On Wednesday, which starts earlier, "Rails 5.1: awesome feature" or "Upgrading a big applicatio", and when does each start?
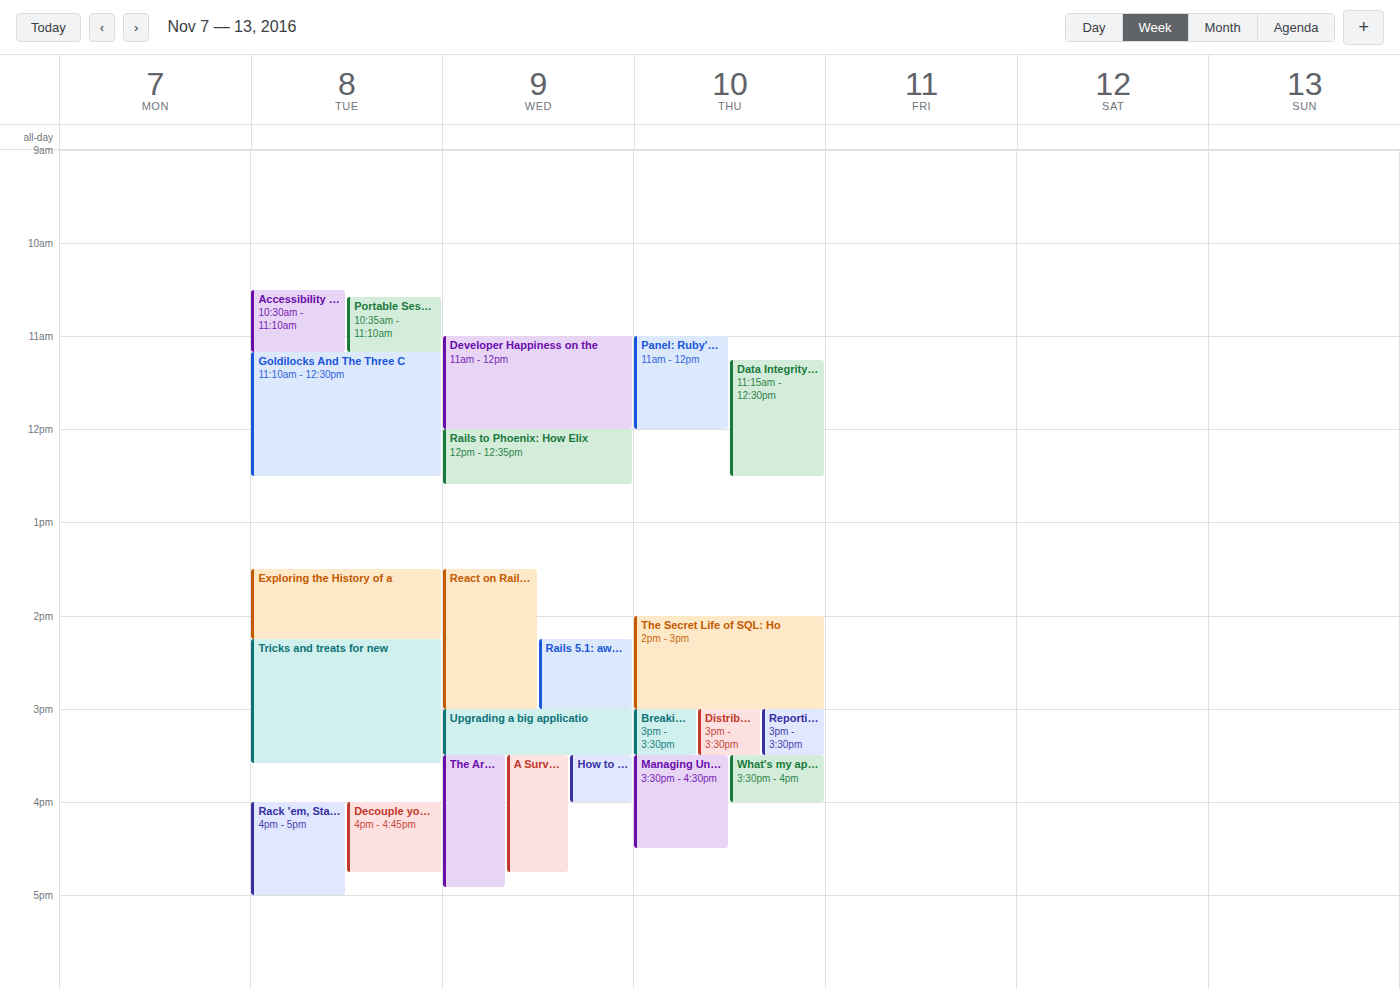
"Rails 5.1: awesome feature" 2:15 PM; "Upgrading a big applicatio" 3:00 PM.